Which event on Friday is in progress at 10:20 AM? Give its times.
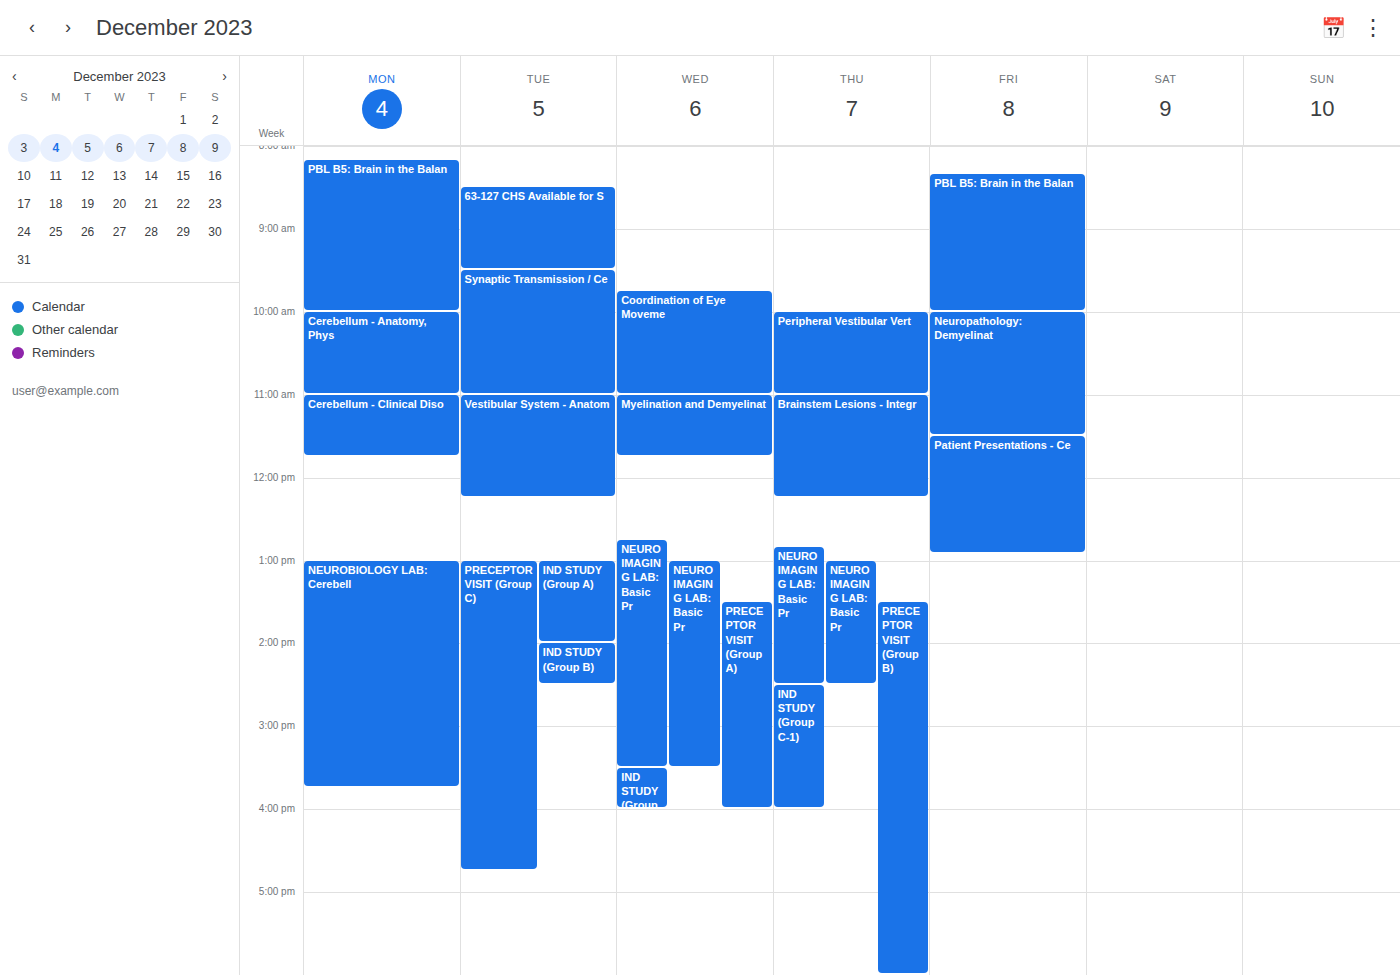
"Neuropathology: Demyelinat", 10:00 AM to 11:30 AM